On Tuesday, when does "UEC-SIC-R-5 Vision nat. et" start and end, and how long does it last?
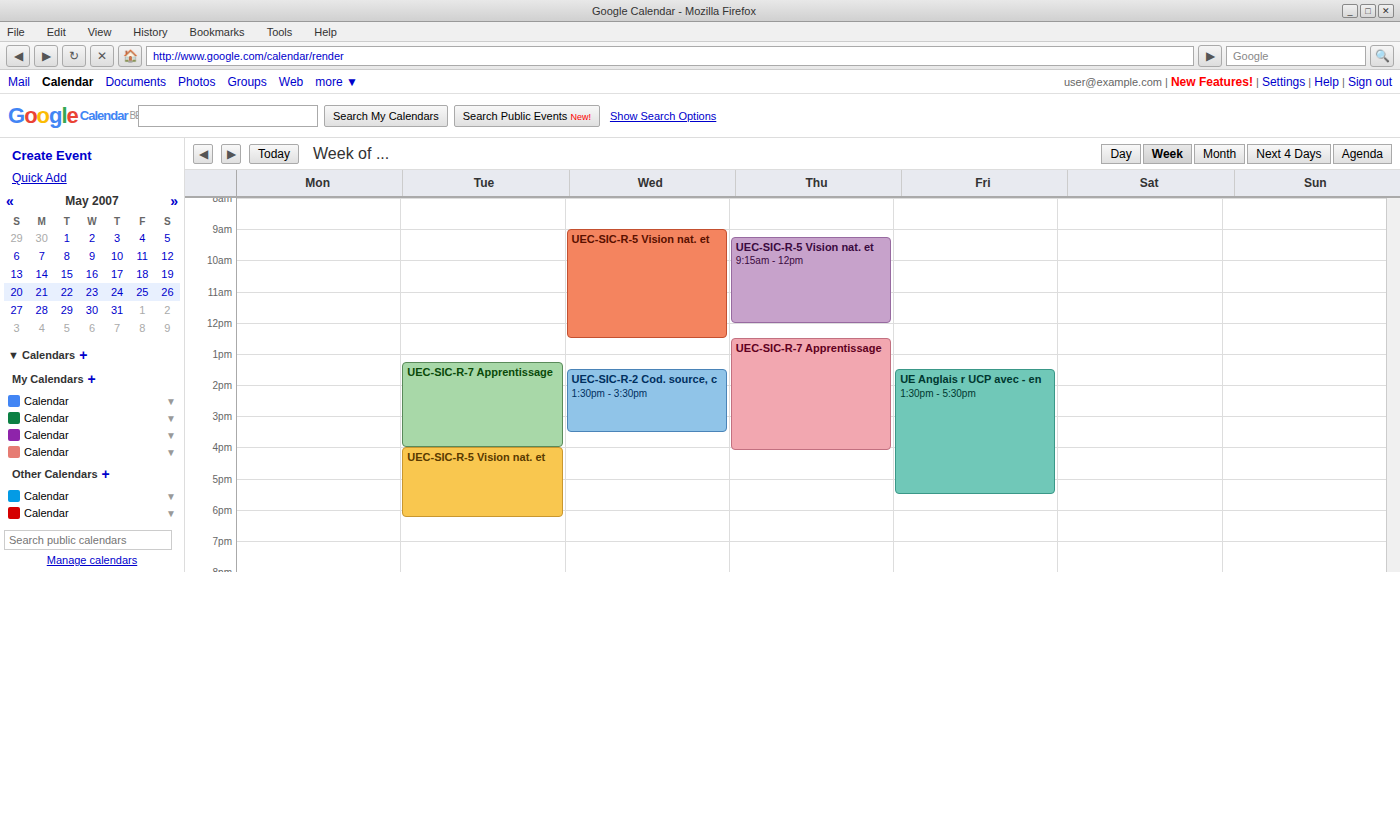
4:00 PM to 6:15 PM, 2 hours 15 minutes